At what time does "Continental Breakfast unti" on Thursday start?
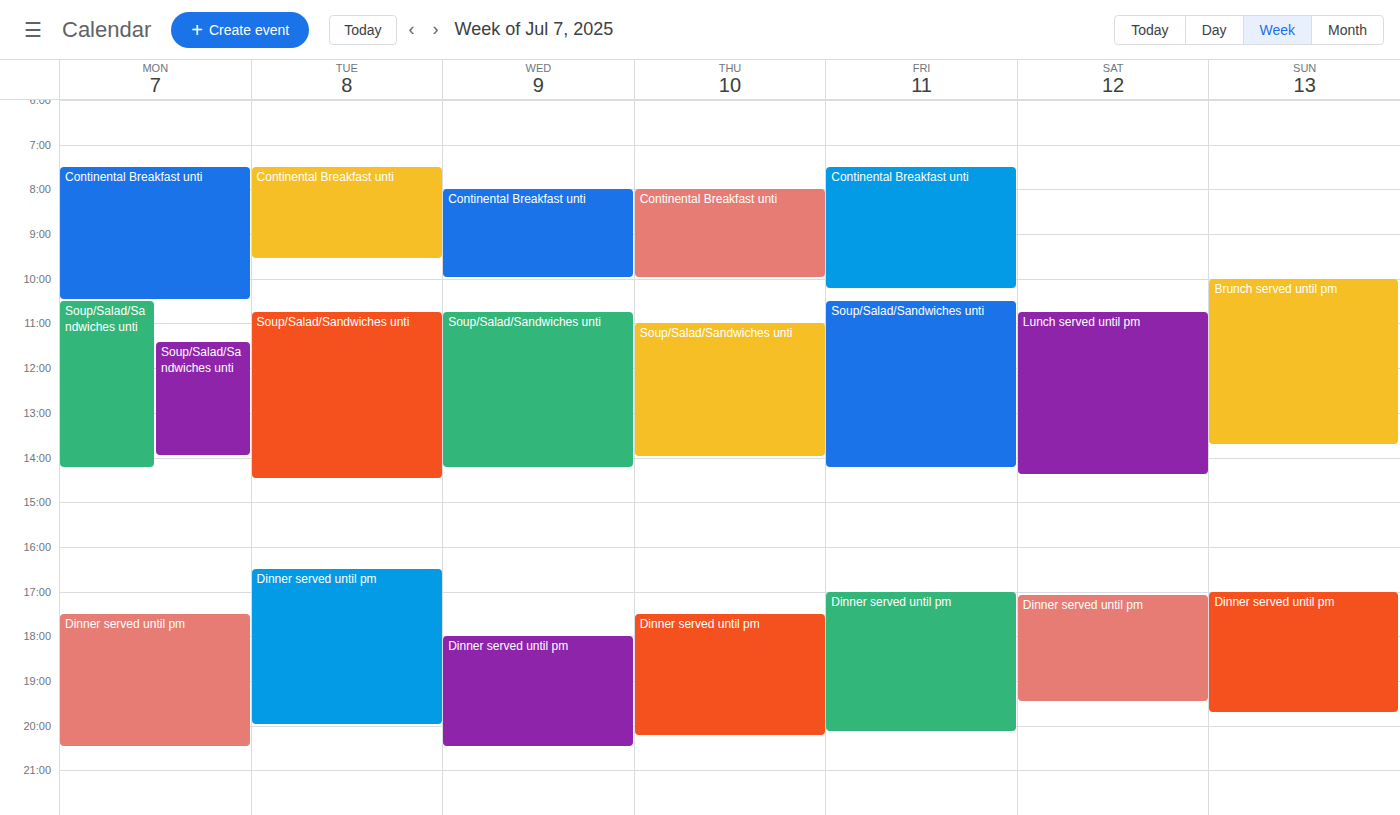
8:00 AM